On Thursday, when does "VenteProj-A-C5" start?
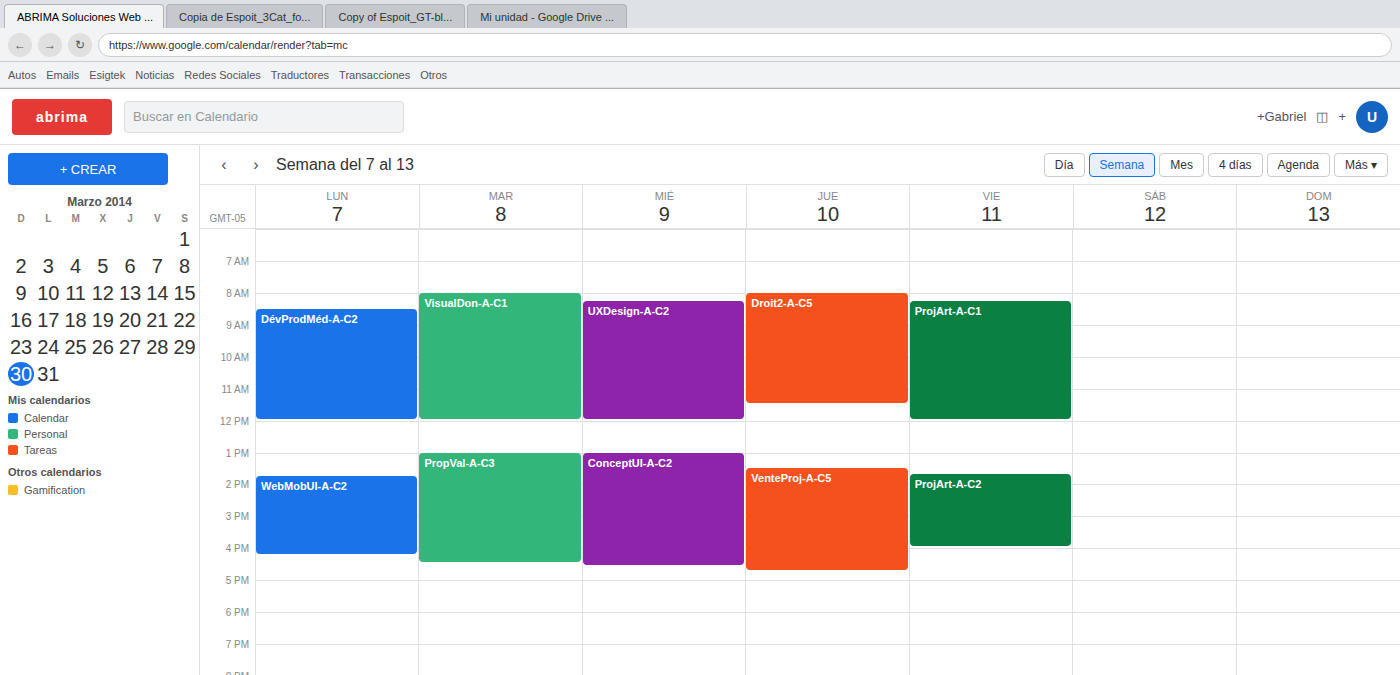
1:30 PM